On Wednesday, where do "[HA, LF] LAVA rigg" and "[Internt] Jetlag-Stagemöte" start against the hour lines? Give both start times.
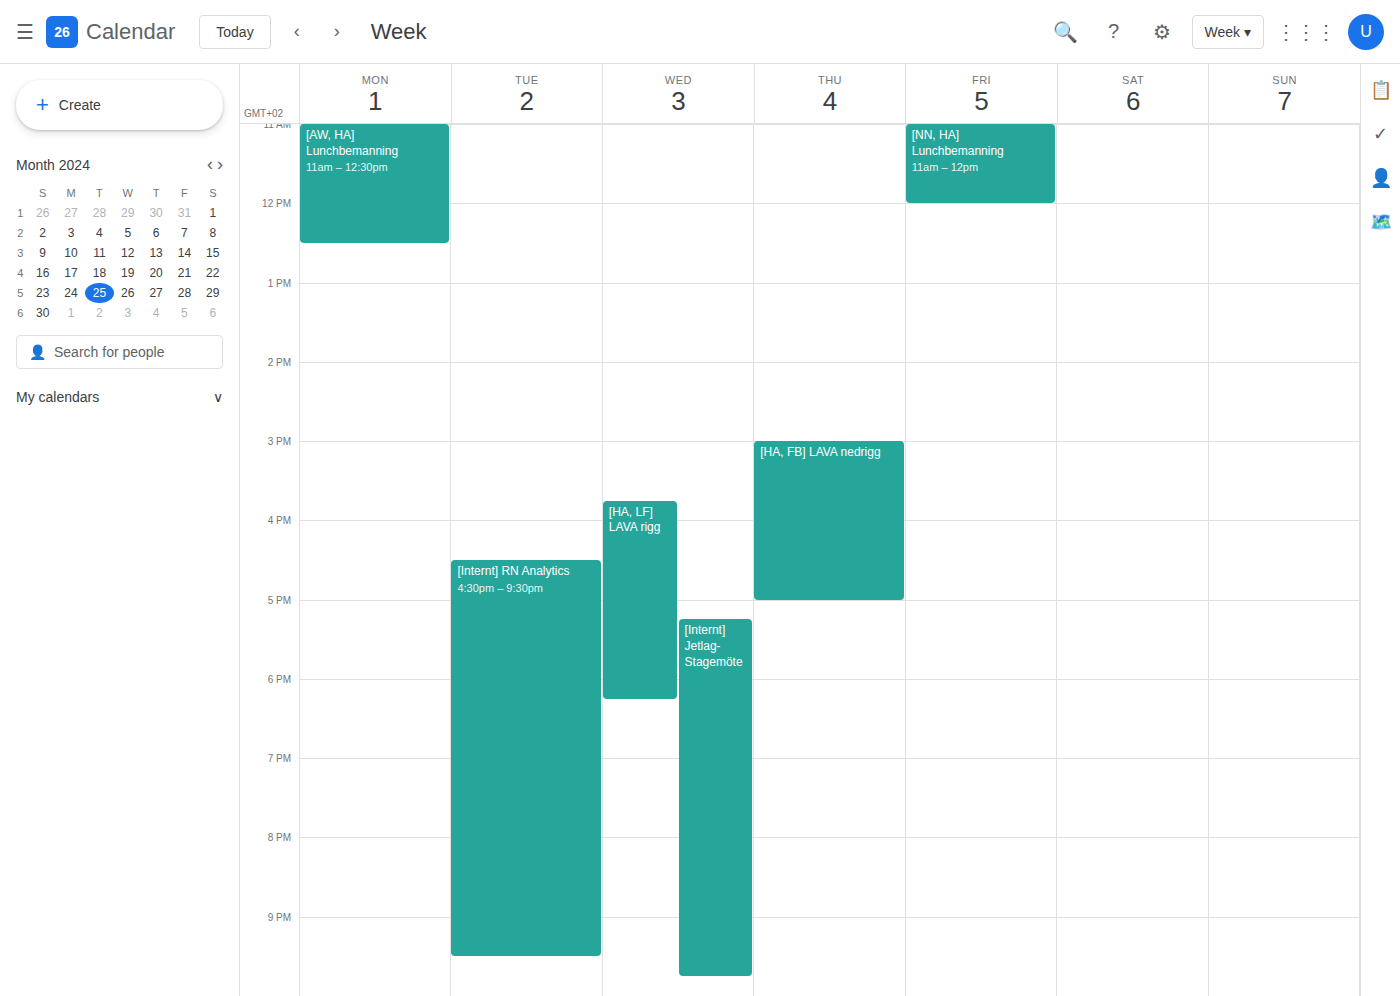
"[HA, LF] LAVA rigg": 3:45 PM, neither: three quarters of the way from the 3 PM line to the 4 PM line. "[Internt] Jetlag-Stagemöte": 5:15 PM, neither: a quarter of the way from the 5 PM line to the 6 PM line.